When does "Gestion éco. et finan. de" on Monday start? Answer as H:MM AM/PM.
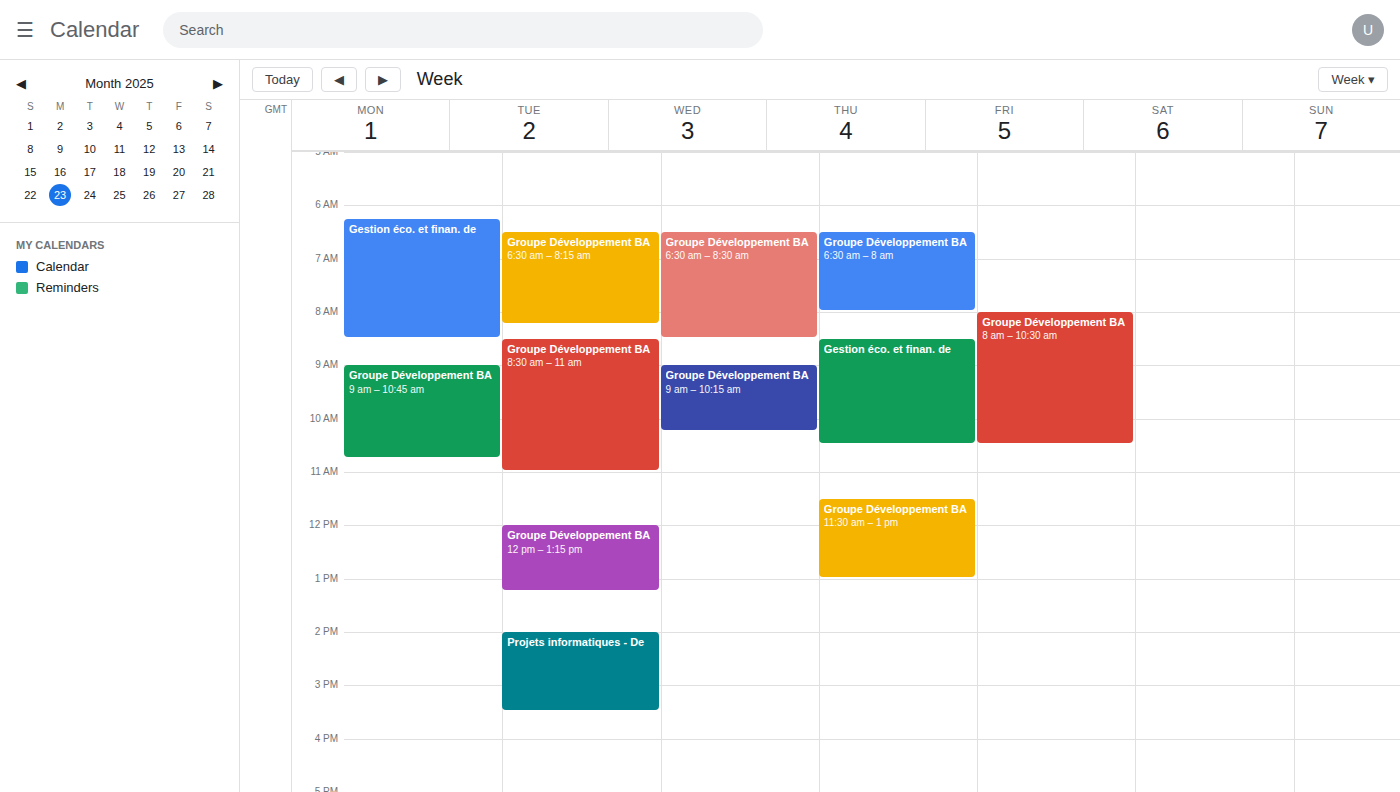
6:15 AM